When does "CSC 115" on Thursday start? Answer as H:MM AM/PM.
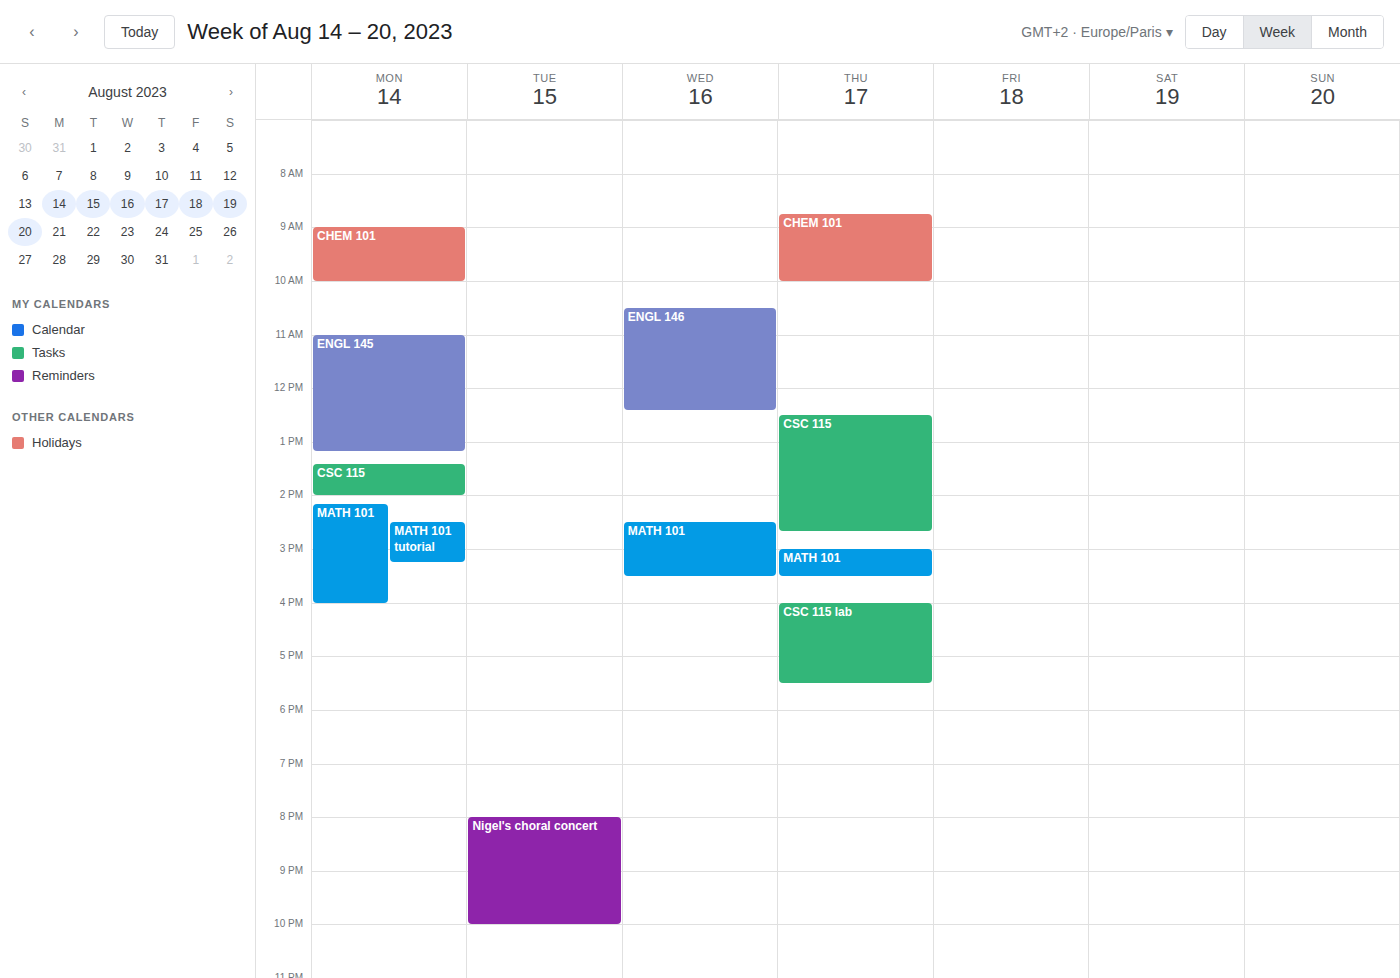
12:30 PM